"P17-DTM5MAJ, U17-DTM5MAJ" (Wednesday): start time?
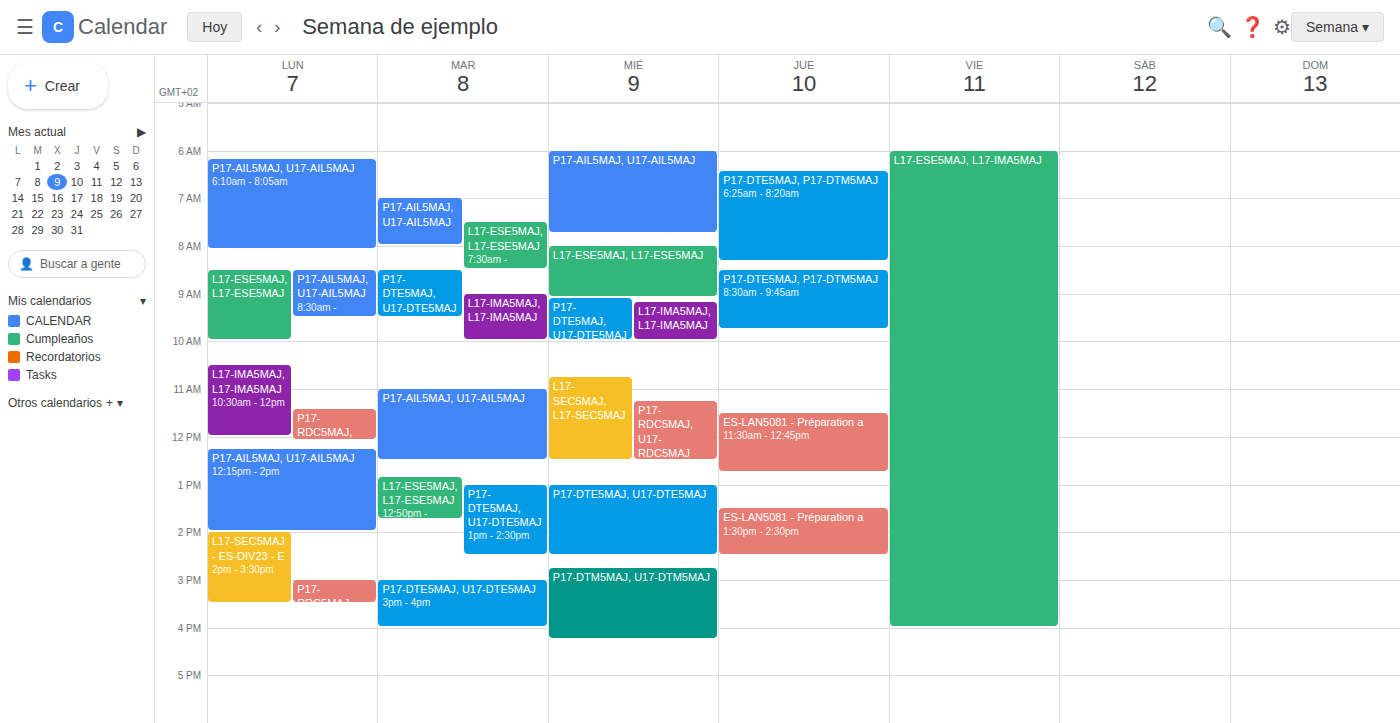
2:45 PM